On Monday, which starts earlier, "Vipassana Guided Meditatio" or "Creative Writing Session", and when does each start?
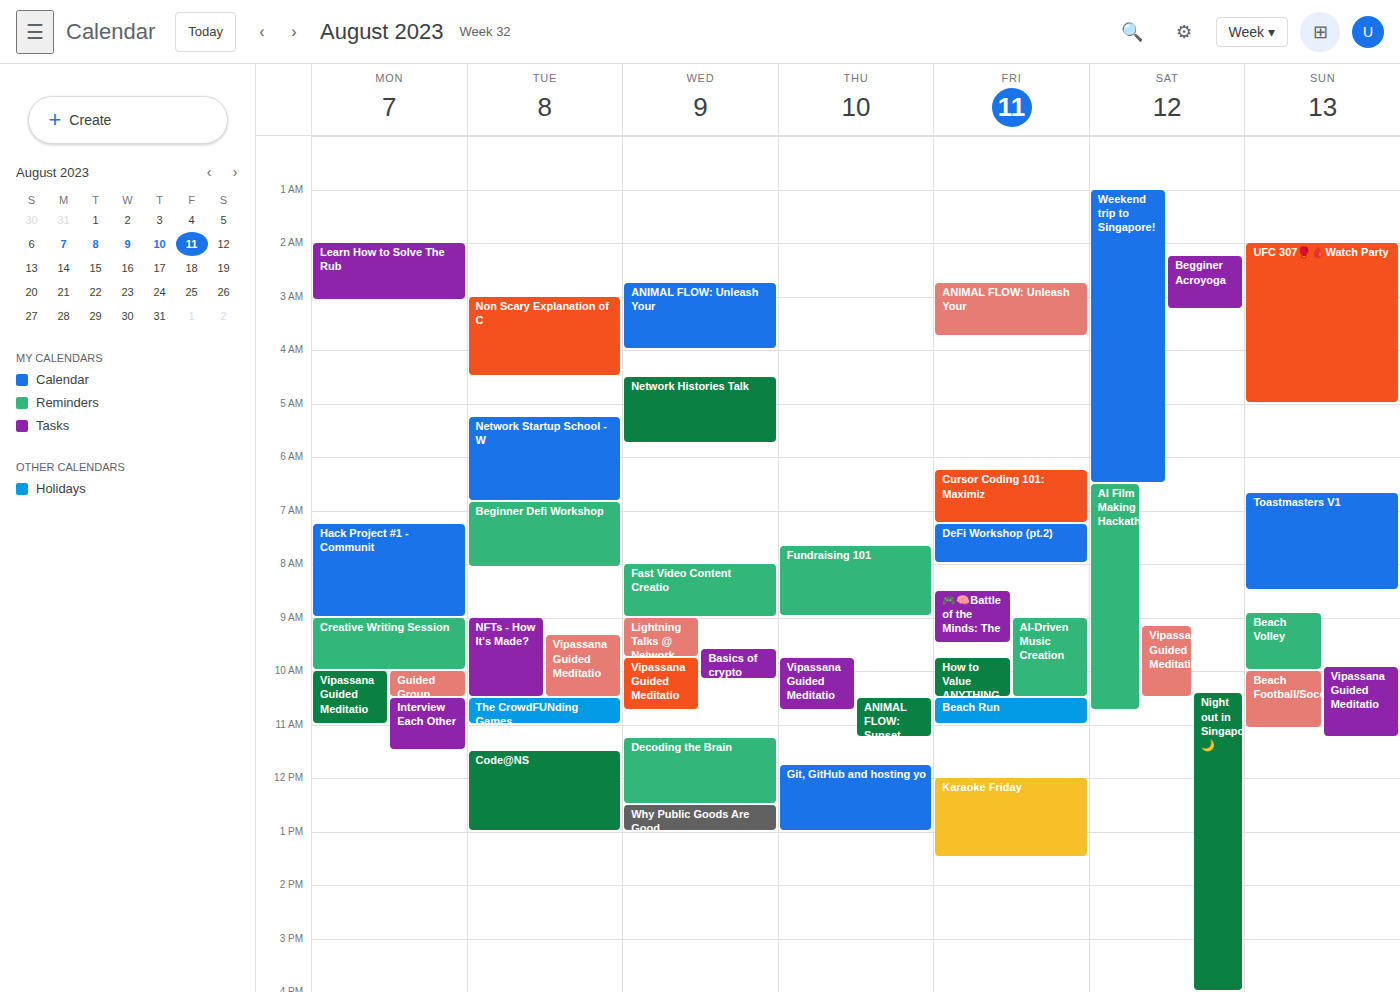
"Creative Writing Session" 09:00; "Vipassana Guided Meditatio" 10:00.